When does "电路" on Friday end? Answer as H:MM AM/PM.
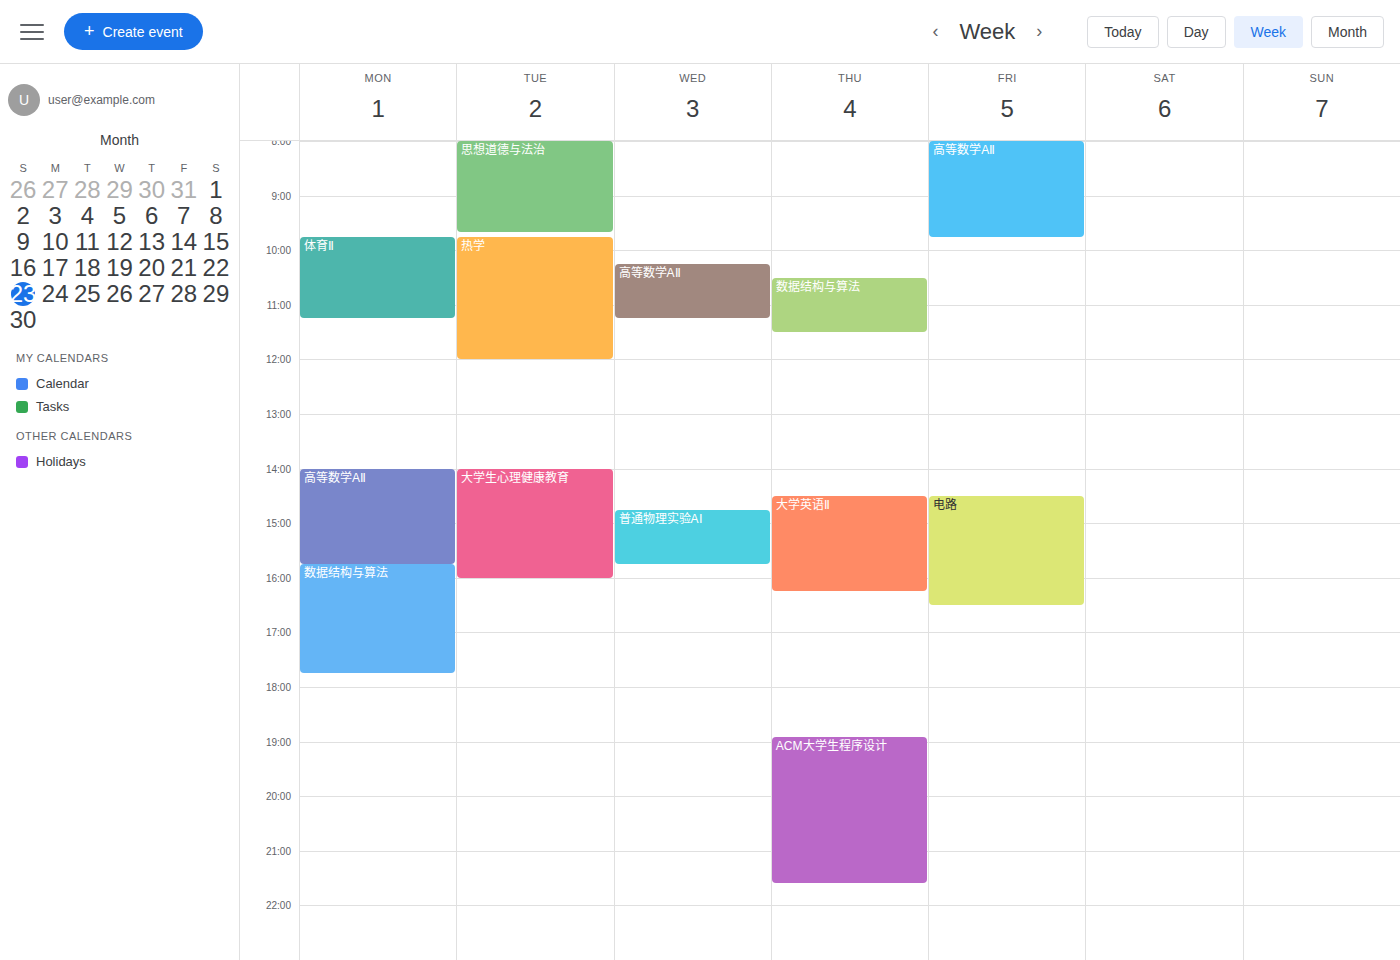
4:30 PM